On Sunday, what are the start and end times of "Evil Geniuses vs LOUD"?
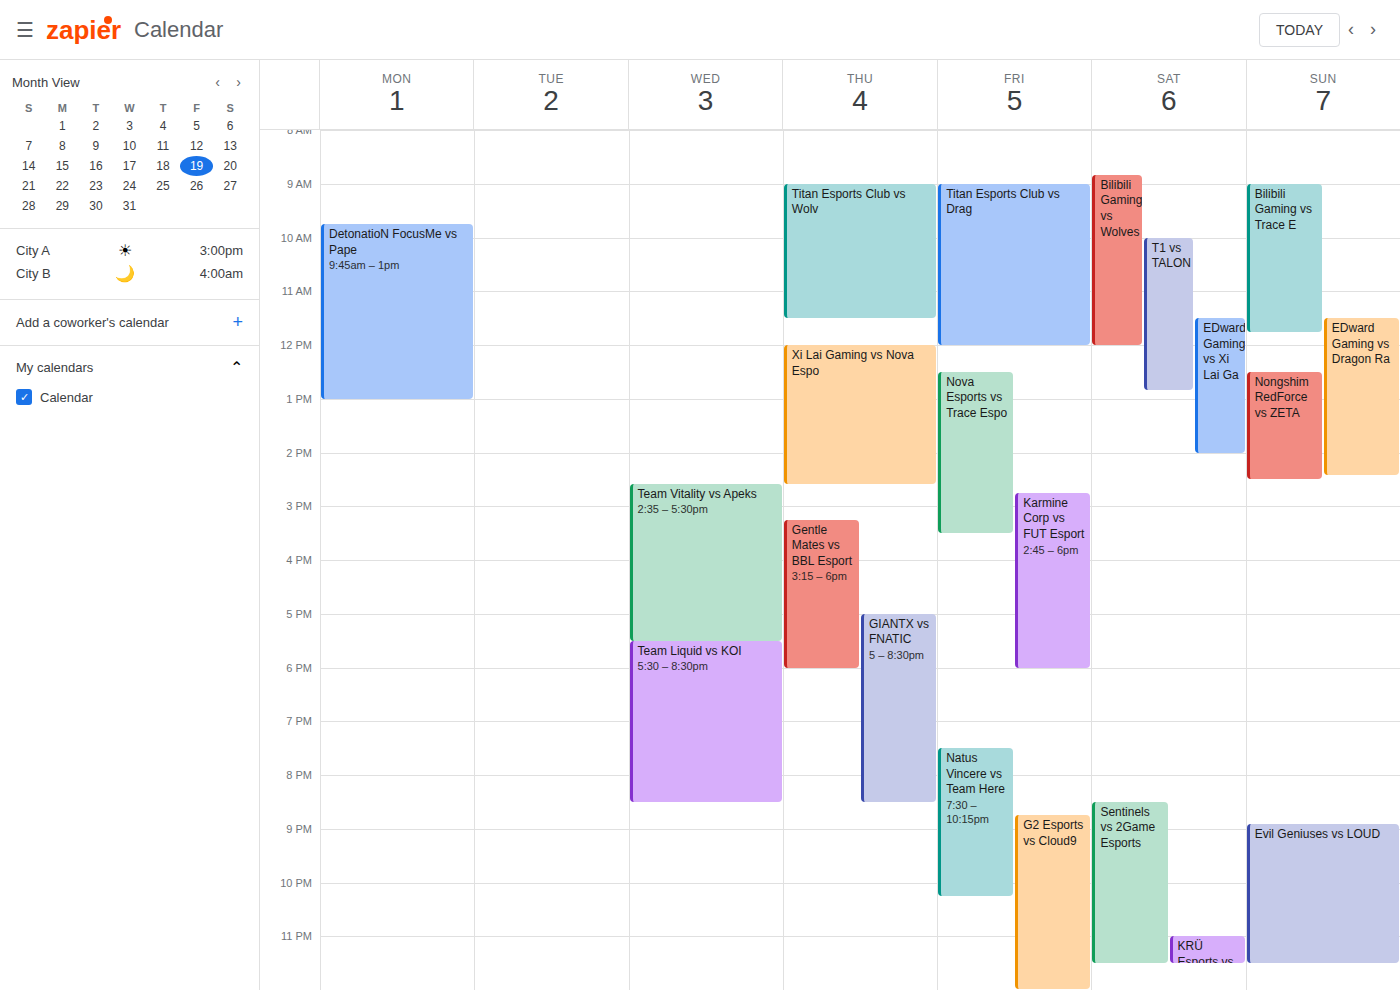
8:55 PM to 11:30 PM